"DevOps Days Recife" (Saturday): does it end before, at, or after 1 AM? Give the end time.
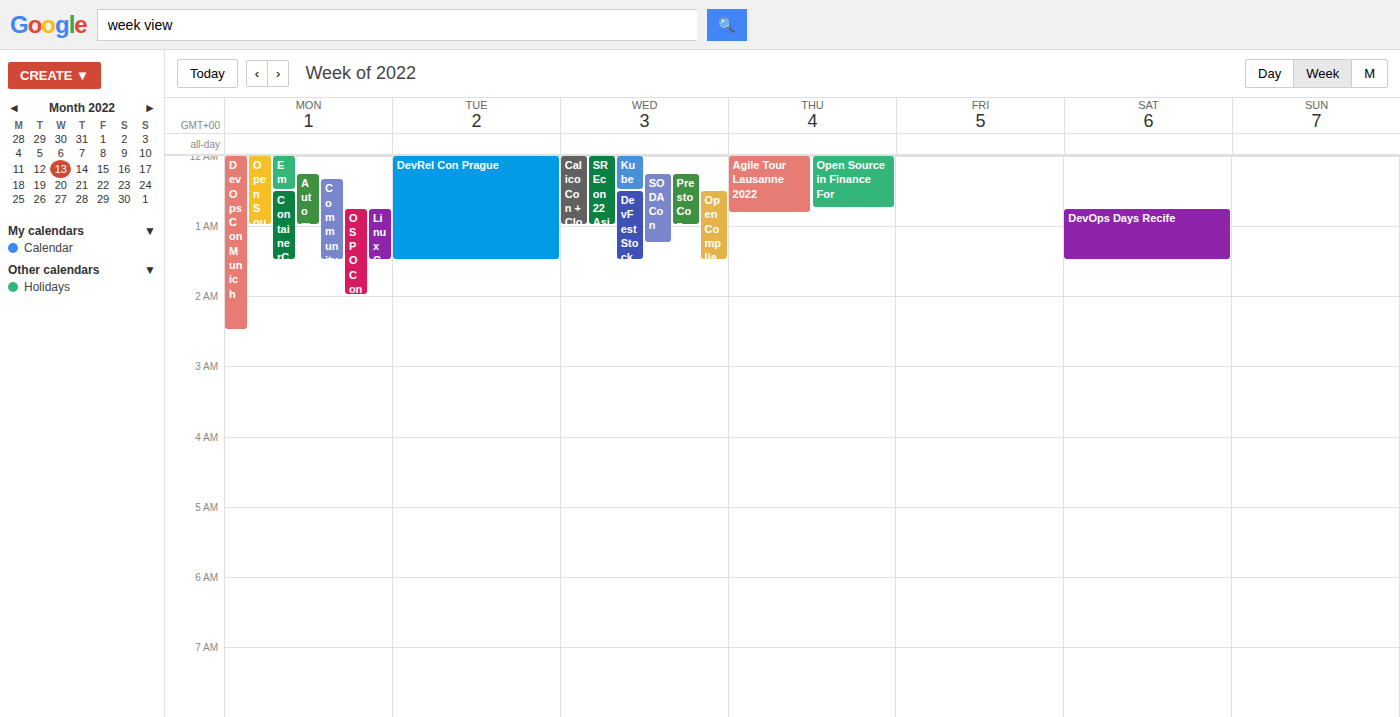
1:30 AM -- after 1 AM, 30 minutes below the 1 AM line.